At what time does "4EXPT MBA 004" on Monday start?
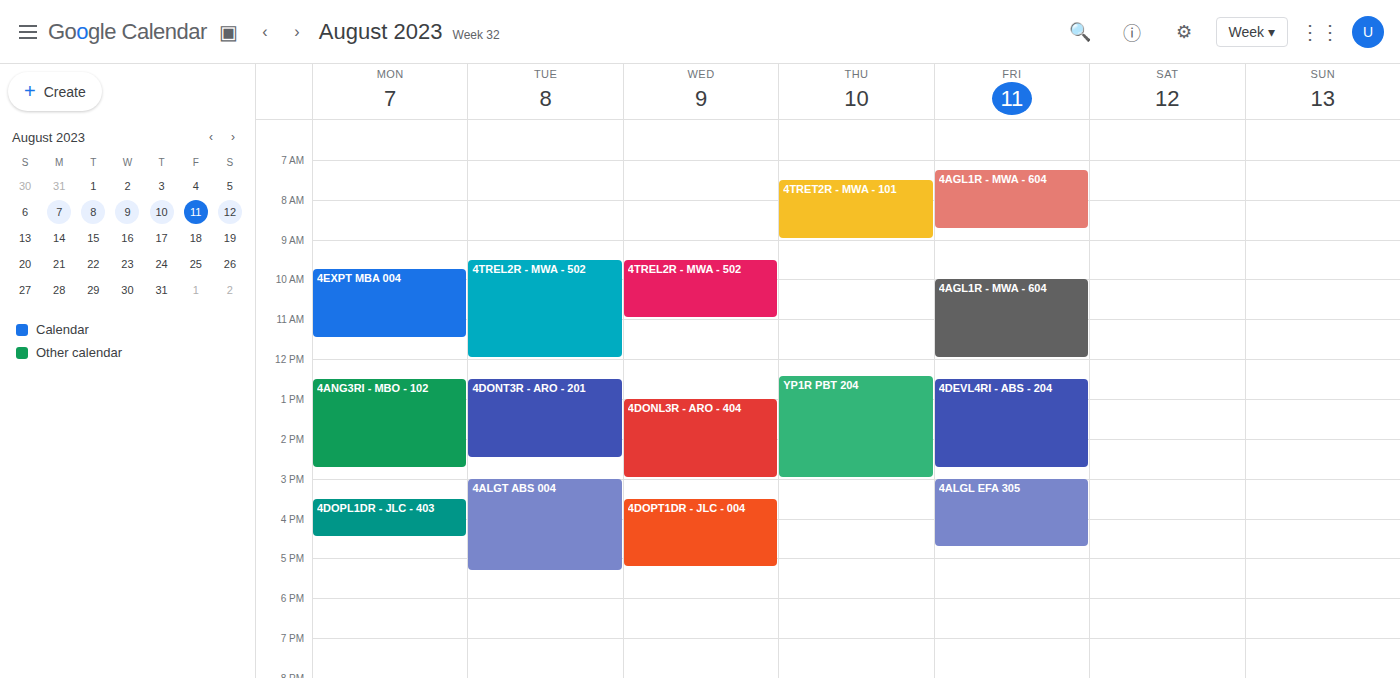
9:45 AM